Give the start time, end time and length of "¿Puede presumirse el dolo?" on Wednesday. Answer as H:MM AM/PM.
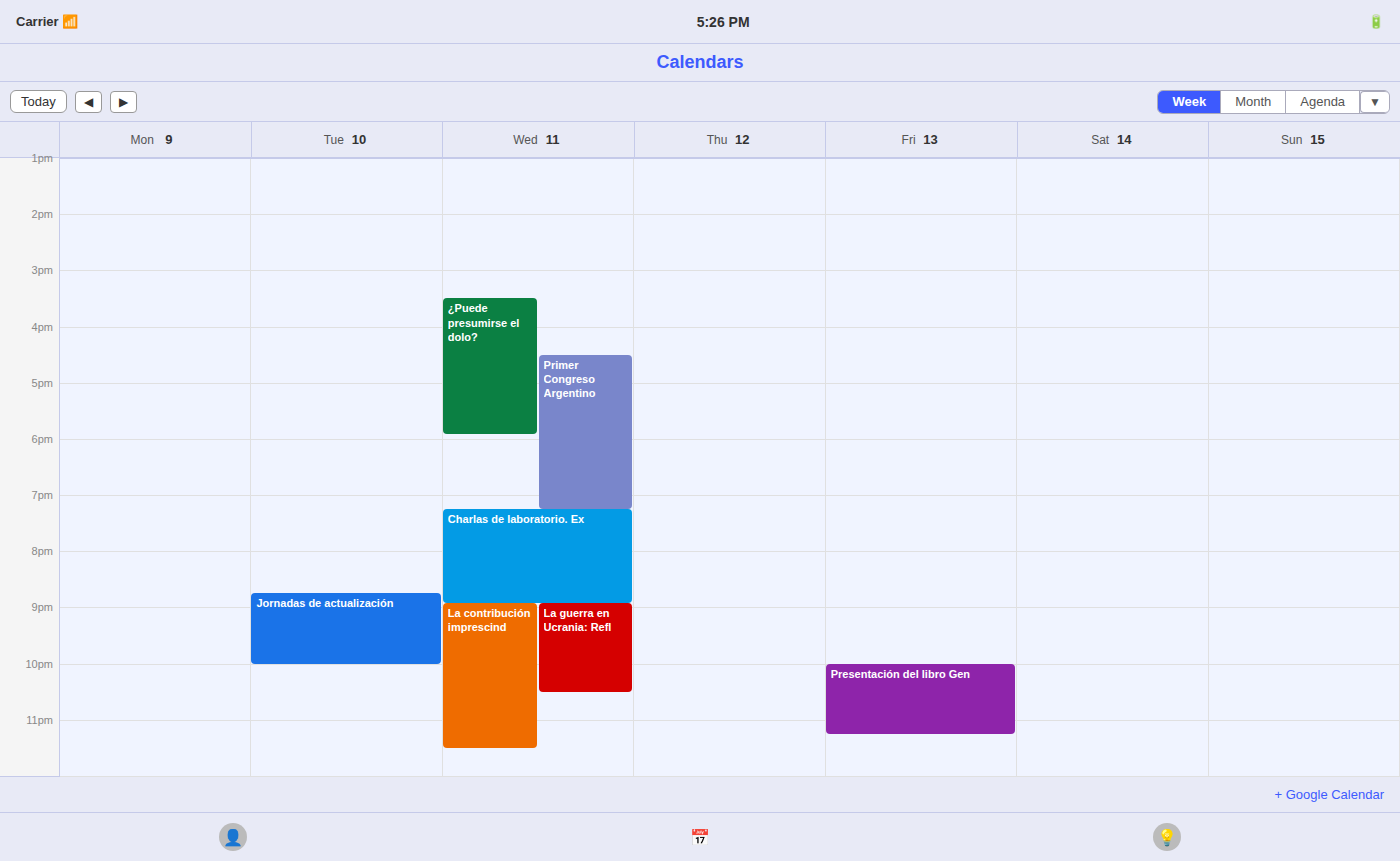
3:30 PM to 5:55 PM, 2 hours 25 minutes